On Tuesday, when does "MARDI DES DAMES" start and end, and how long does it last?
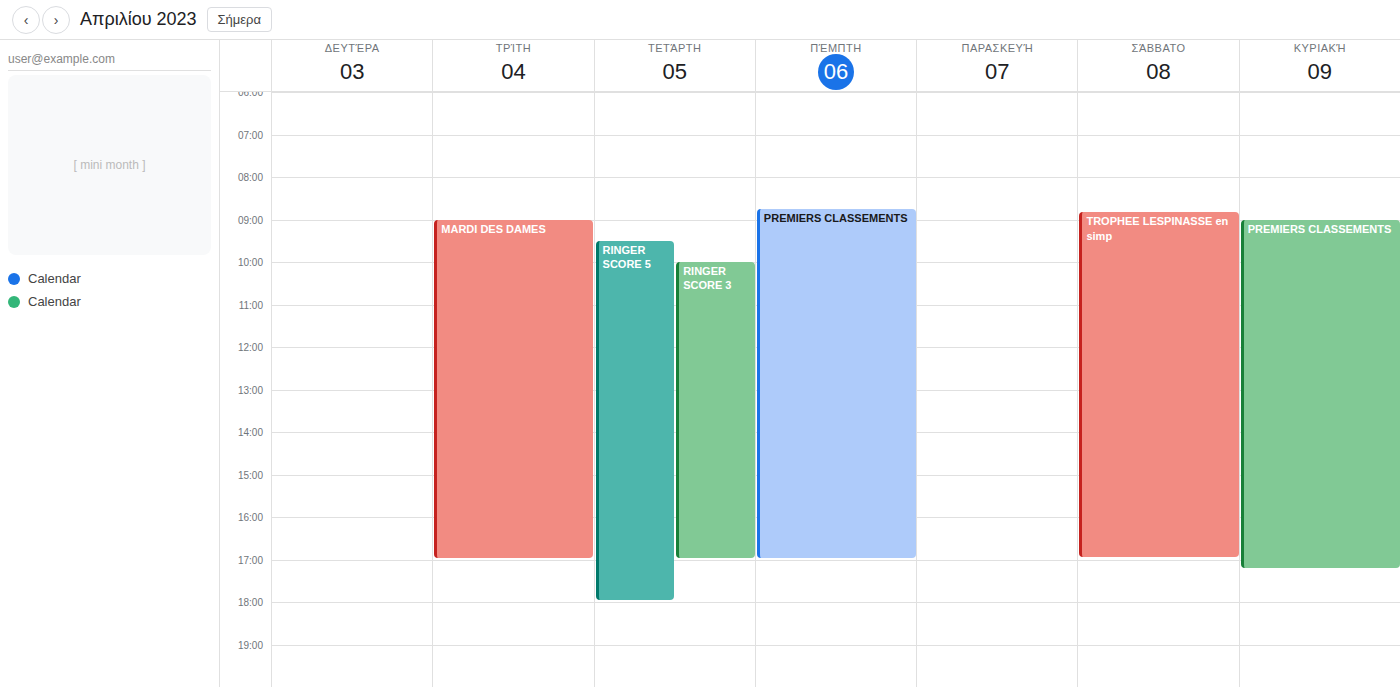
9:00 AM to 5:00 PM, 8 hours